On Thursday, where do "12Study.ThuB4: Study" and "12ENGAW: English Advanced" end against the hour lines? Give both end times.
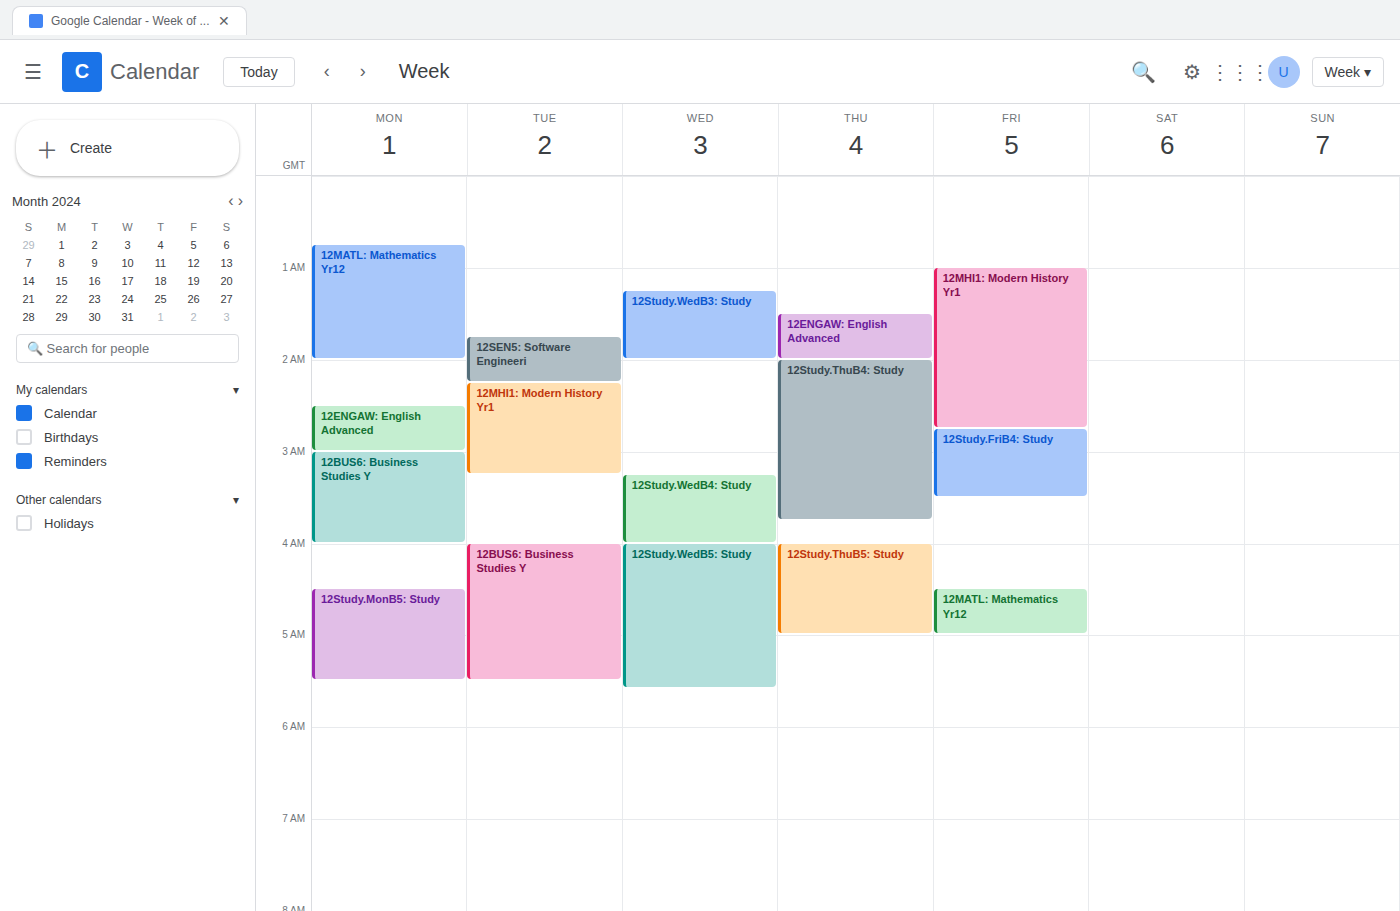
"12Study.ThuB4: Study": 3:45 AM, neither: three quarters of the way from the 3 AM line to the 4 AM line. "12ENGAW: English Advanced": 2:00 AM, exactly on the 2 AM line.